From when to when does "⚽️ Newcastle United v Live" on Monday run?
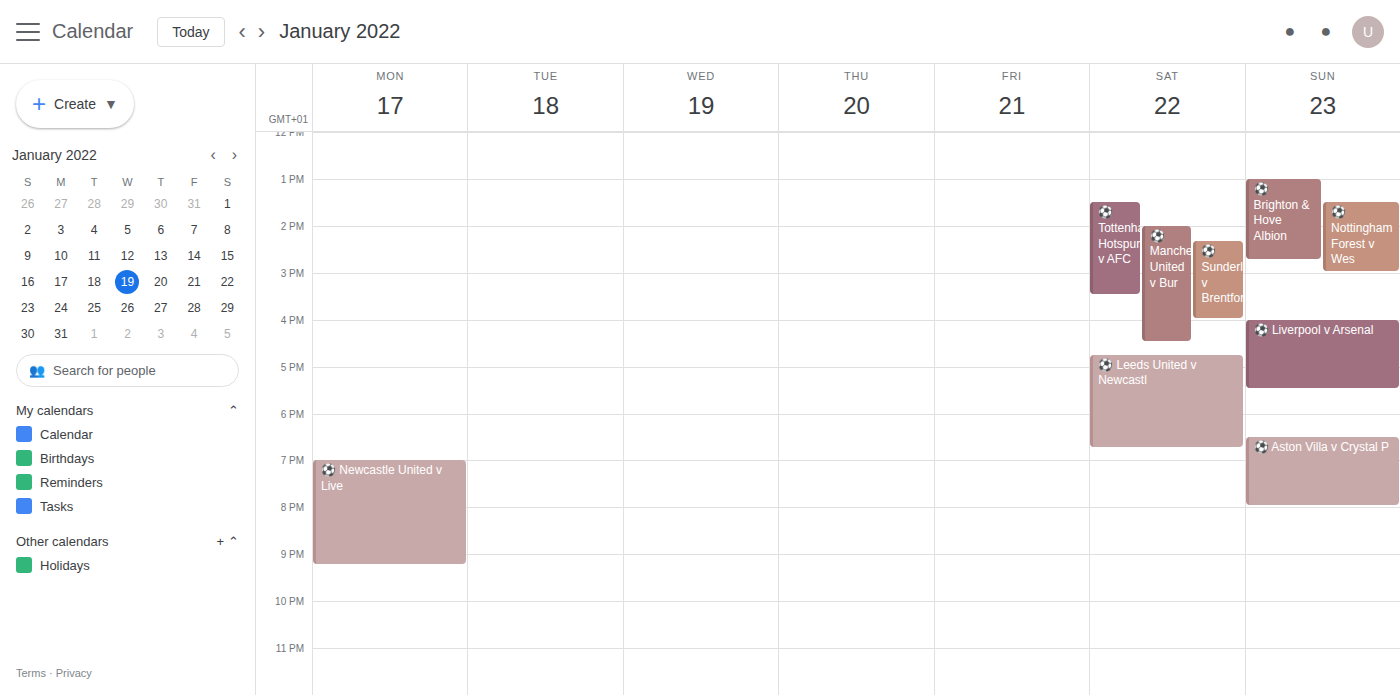
19:00 to 21:15